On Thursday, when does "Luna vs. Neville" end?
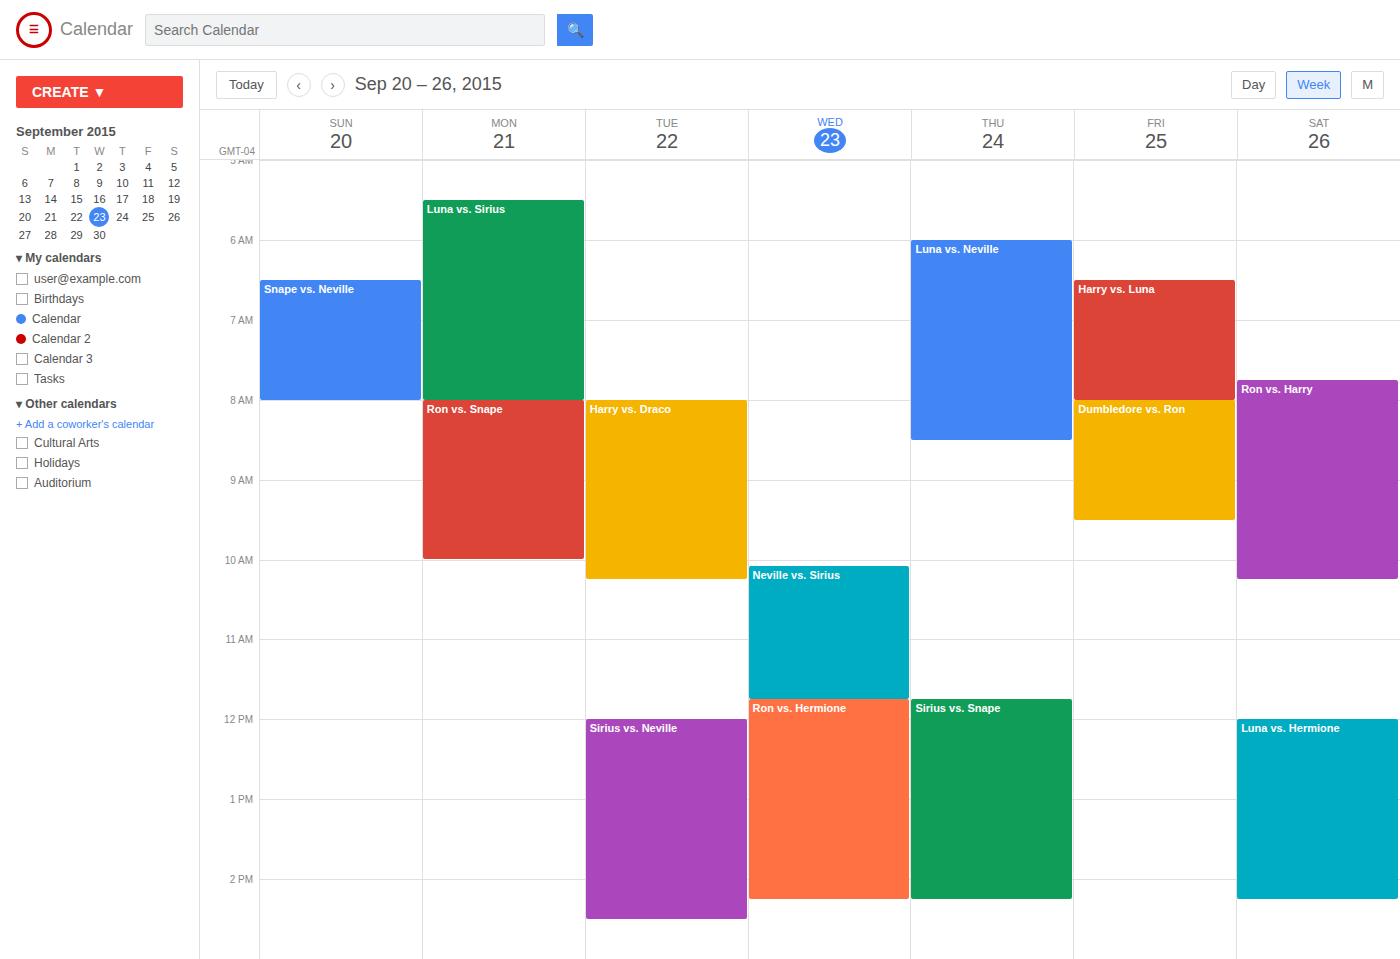
8:30 AM